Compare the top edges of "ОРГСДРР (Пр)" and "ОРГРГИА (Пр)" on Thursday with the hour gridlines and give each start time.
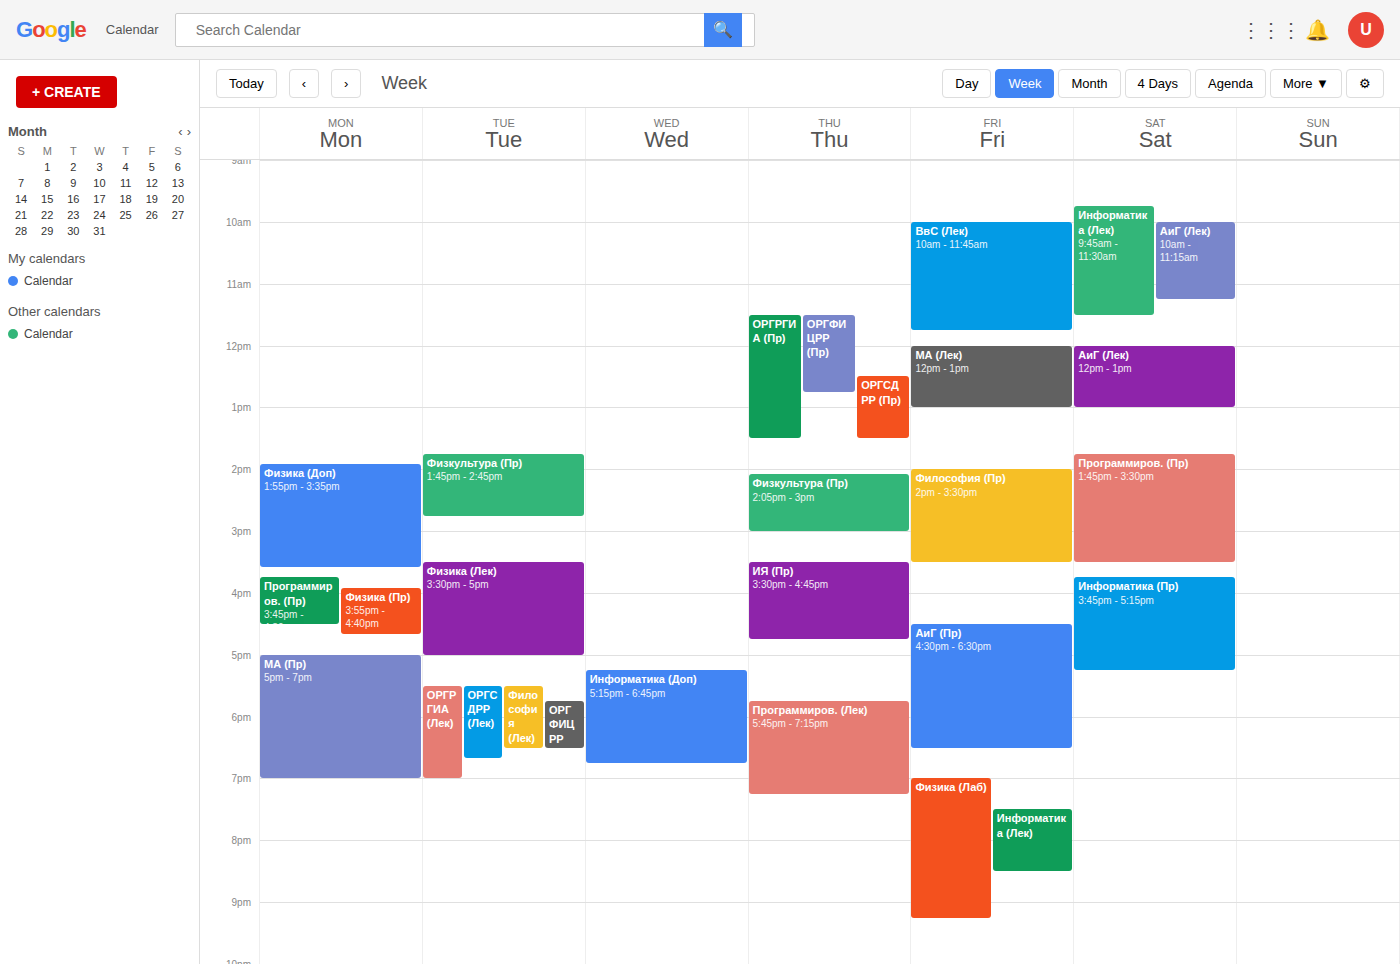
"ОРГСДРР (Пр)": 12:30 PM, halfway between the 12 PM and 1 PM lines. "ОРГРГИА (Пр)": 11:30 AM, halfway between the 11 AM and 12 PM lines.